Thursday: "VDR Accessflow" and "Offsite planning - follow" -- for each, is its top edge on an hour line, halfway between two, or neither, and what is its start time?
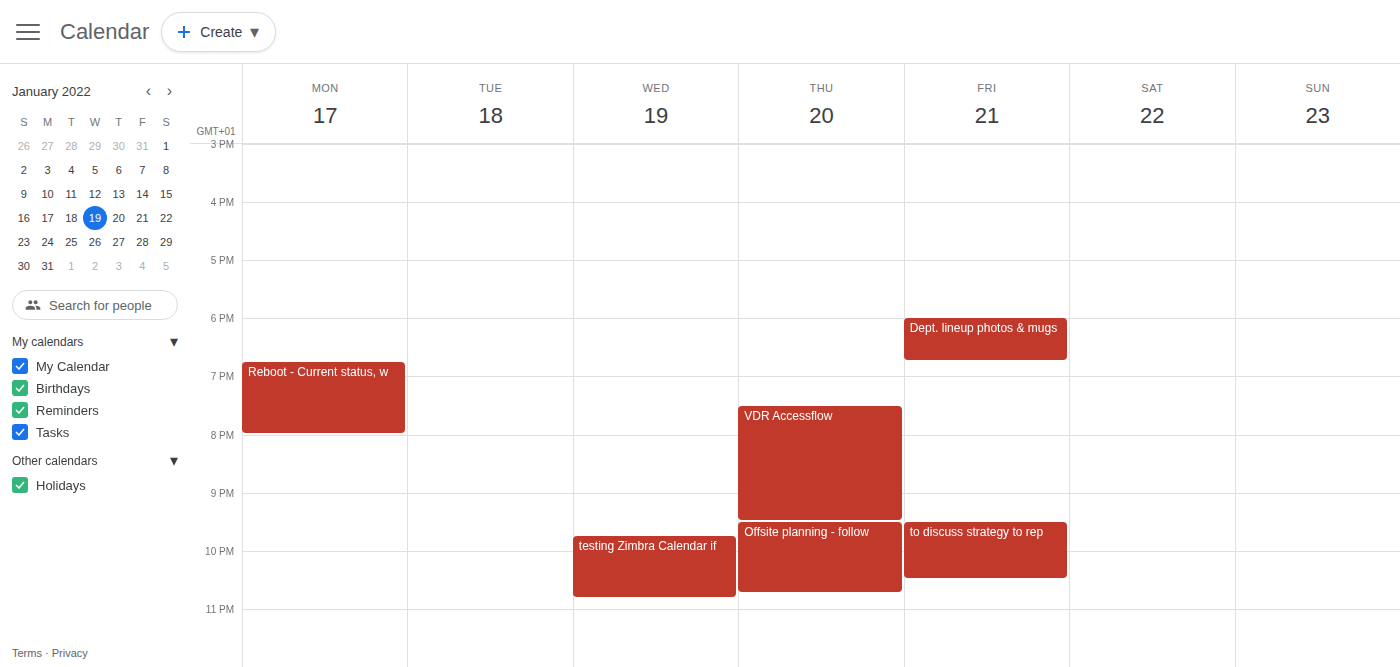
"VDR Accessflow": 7:30 PM, halfway between the 7 PM and 8 PM lines. "Offsite planning - follow": 9:30 PM, halfway between the 9 PM and 10 PM lines.